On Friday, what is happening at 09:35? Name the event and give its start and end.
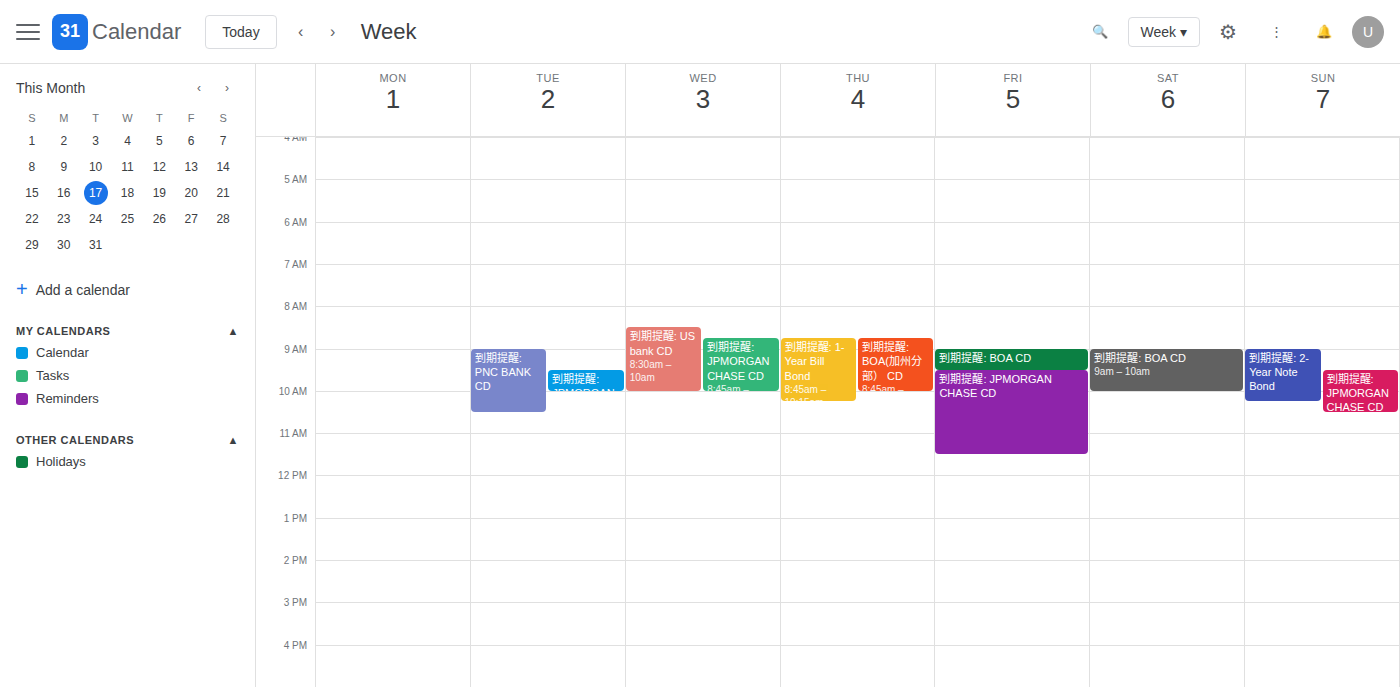
"到期提醒: JPMORGAN CHASE CD", 09:30 to 11:30